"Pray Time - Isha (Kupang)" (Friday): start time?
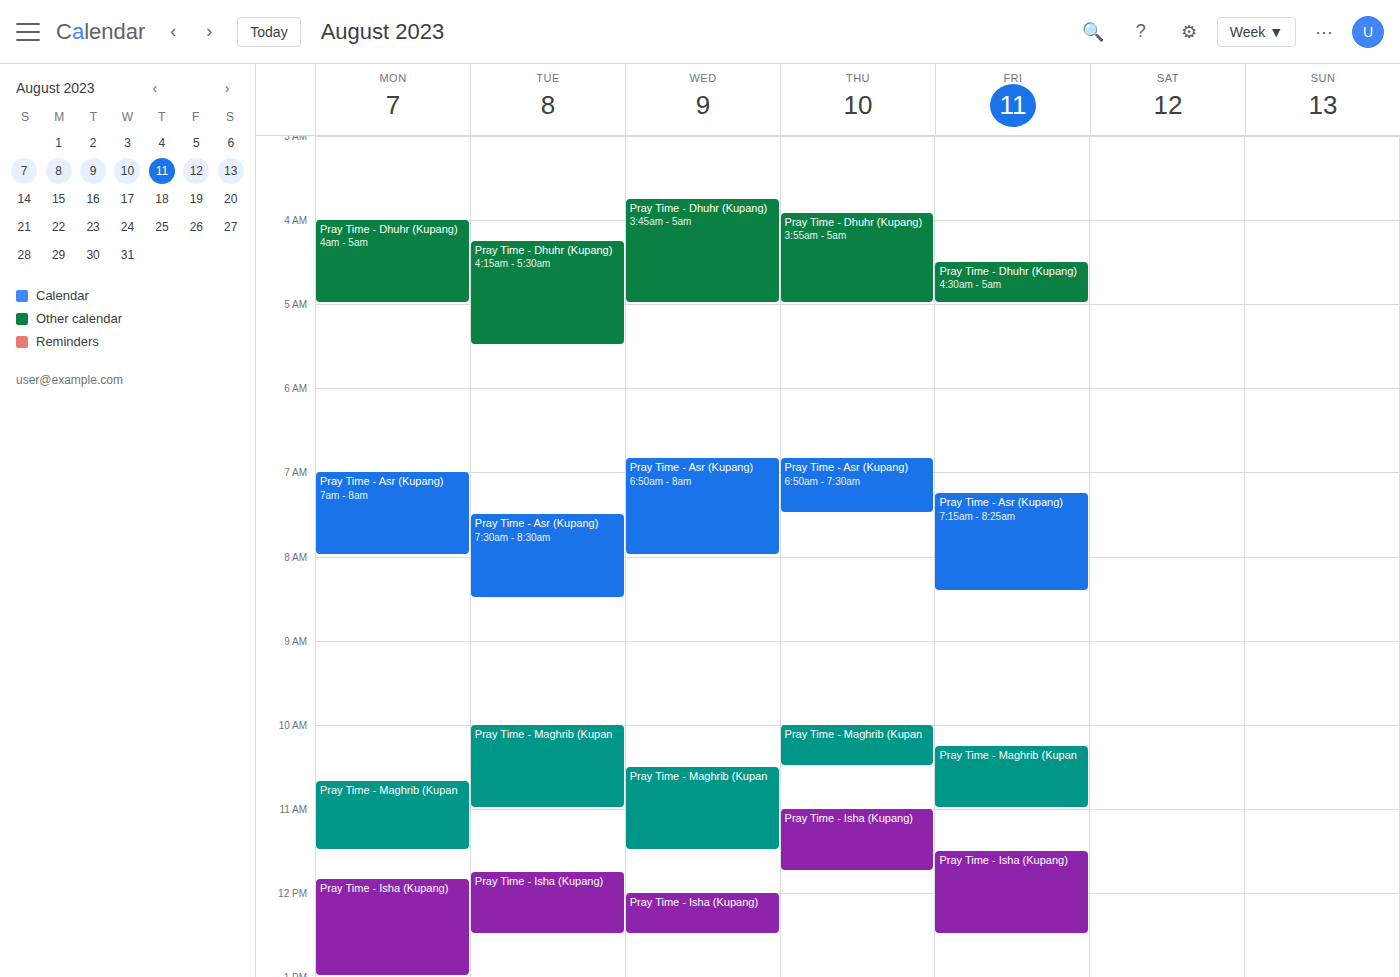
11:30 AM